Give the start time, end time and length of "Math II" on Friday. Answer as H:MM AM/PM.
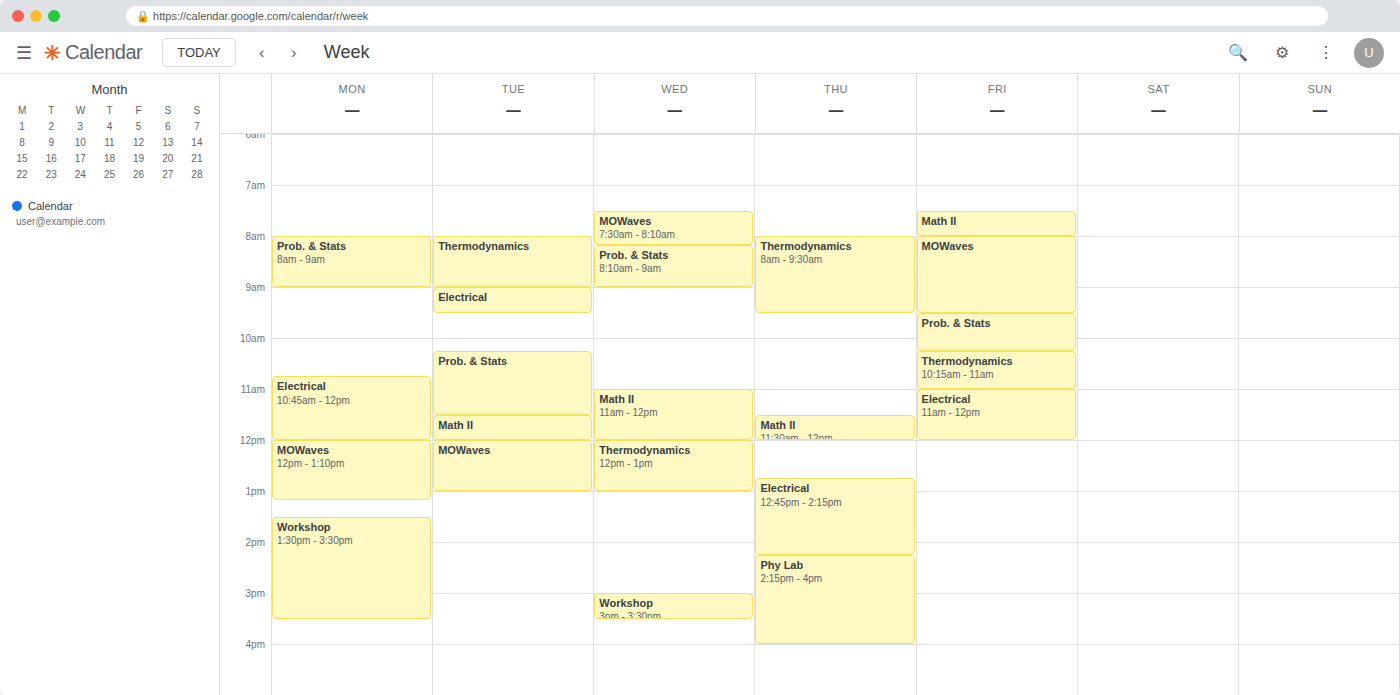
7:30 AM to 8:00 AM, 30 minutes